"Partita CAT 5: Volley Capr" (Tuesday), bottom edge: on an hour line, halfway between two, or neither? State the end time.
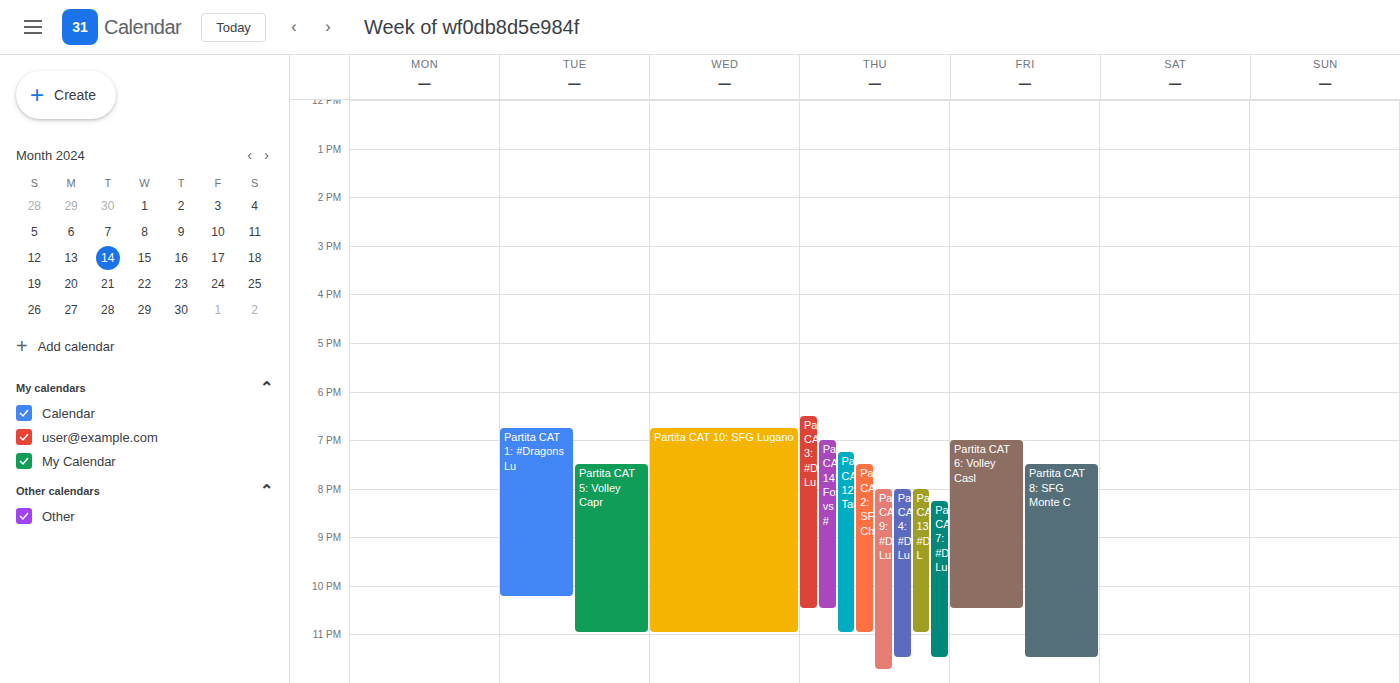
11:00 PM -- exactly on the 11 PM line.